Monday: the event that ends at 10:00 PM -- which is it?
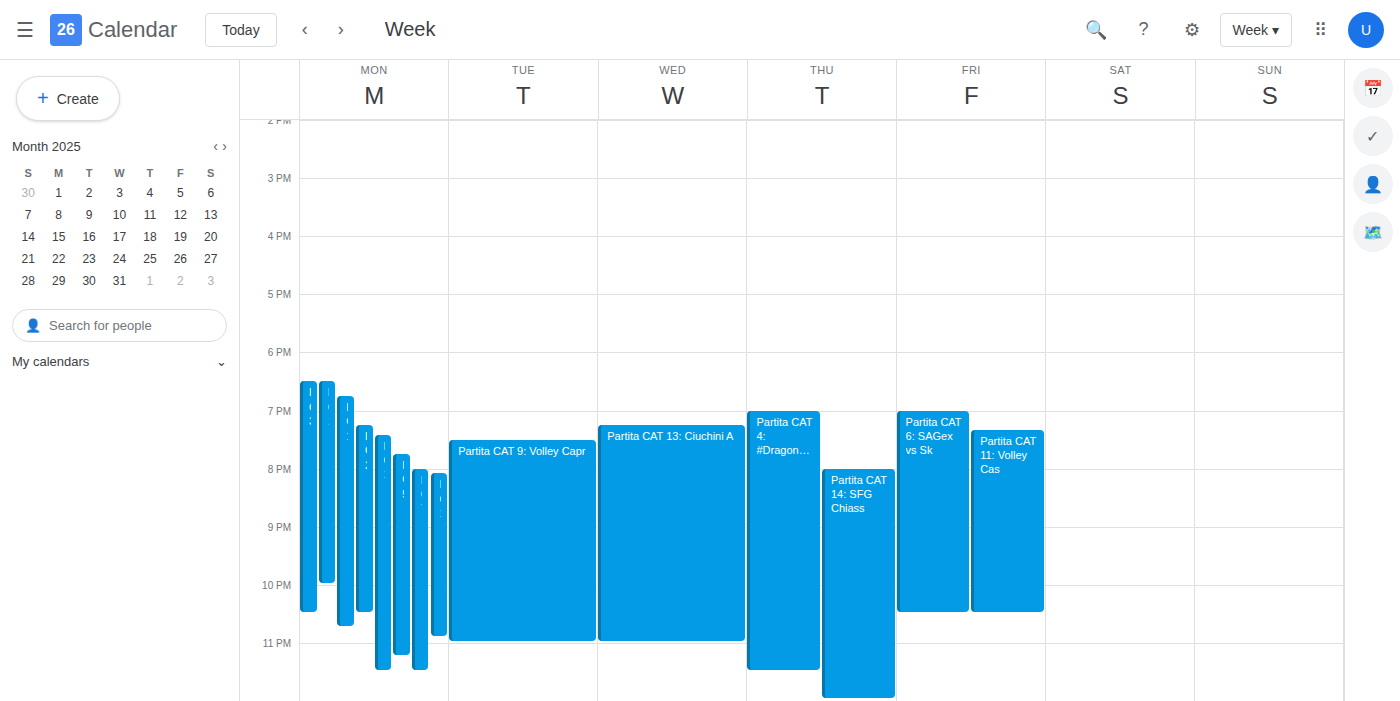
"Partita CAT 1: Skål Team v"